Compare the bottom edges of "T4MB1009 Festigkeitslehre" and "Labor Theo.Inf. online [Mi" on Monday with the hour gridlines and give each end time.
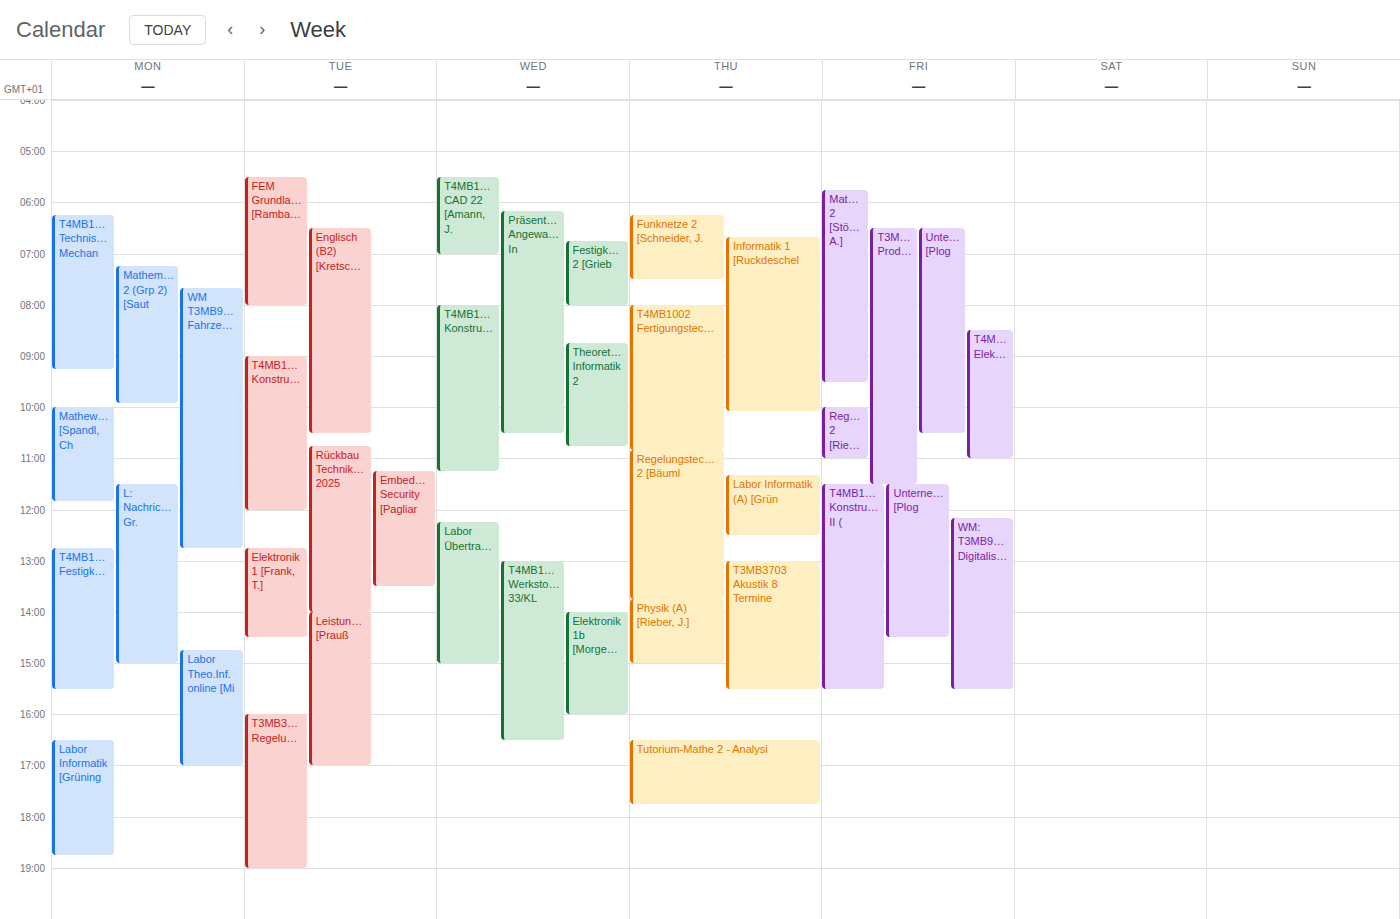
"T4MB1009 Festigkeitslehre": 3:30 PM, halfway between the 3 PM and 4 PM lines. "Labor Theo.Inf. online [Mi": 5:00 PM, exactly on the 5 PM line.